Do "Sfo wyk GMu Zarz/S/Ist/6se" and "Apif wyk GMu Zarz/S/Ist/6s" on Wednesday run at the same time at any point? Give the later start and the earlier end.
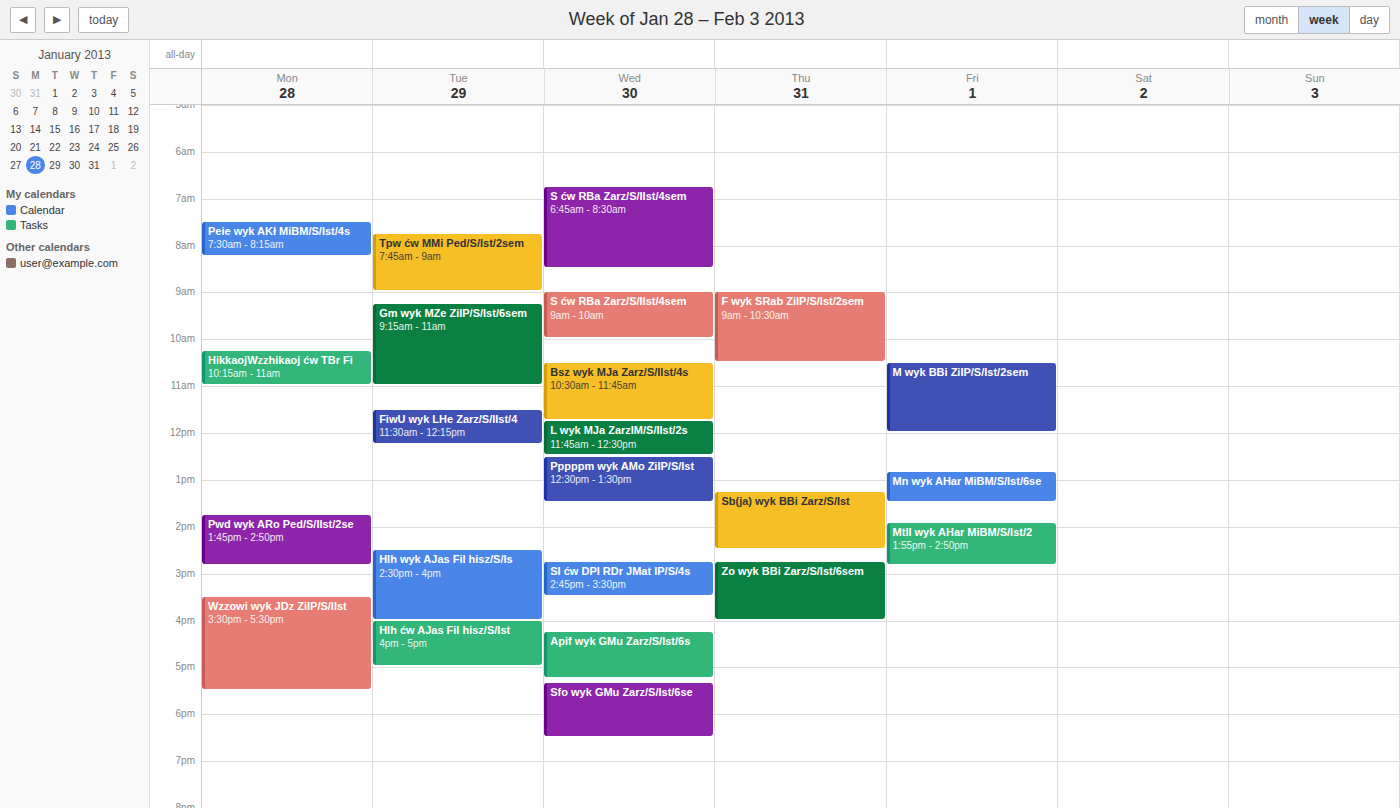
"Apif wyk GMu Zarz/S/Ist/6s" ends at 17:15 and "Sfo wyk GMu Zarz/S/Ist/6se" starts at 17:20 -- no overlap.